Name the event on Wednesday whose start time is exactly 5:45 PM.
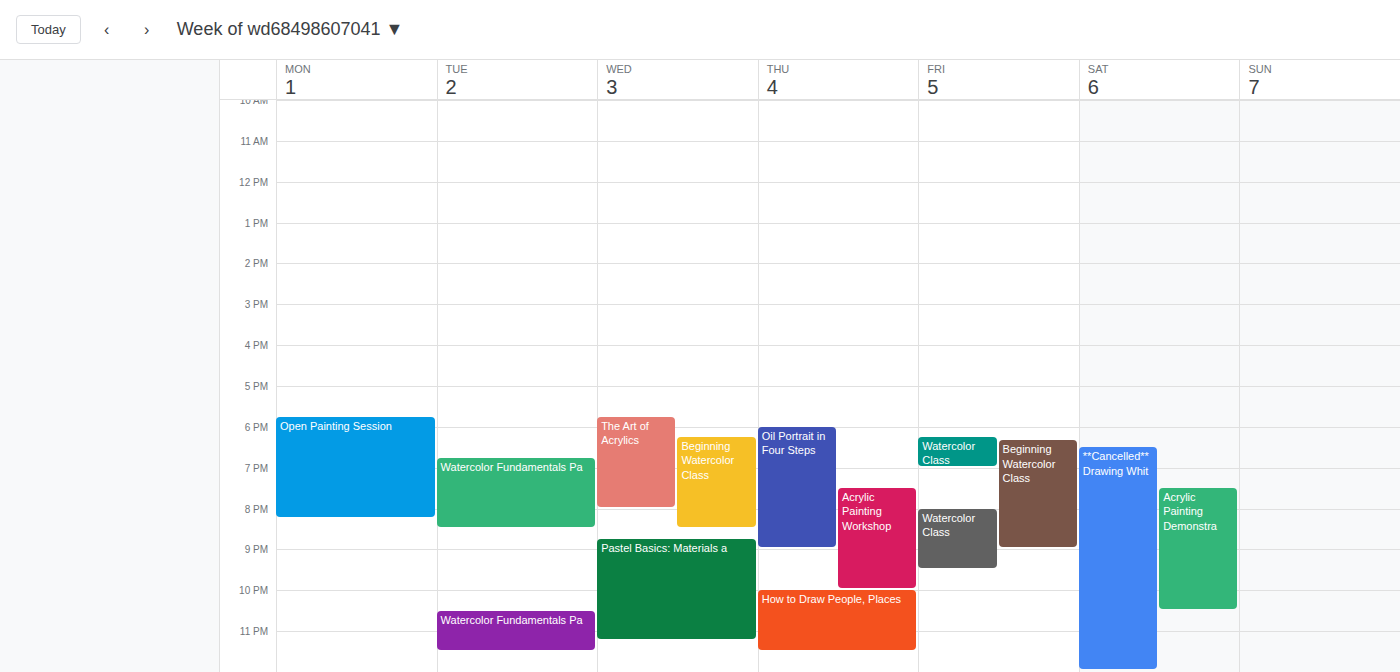
"The Art of Acrylics"